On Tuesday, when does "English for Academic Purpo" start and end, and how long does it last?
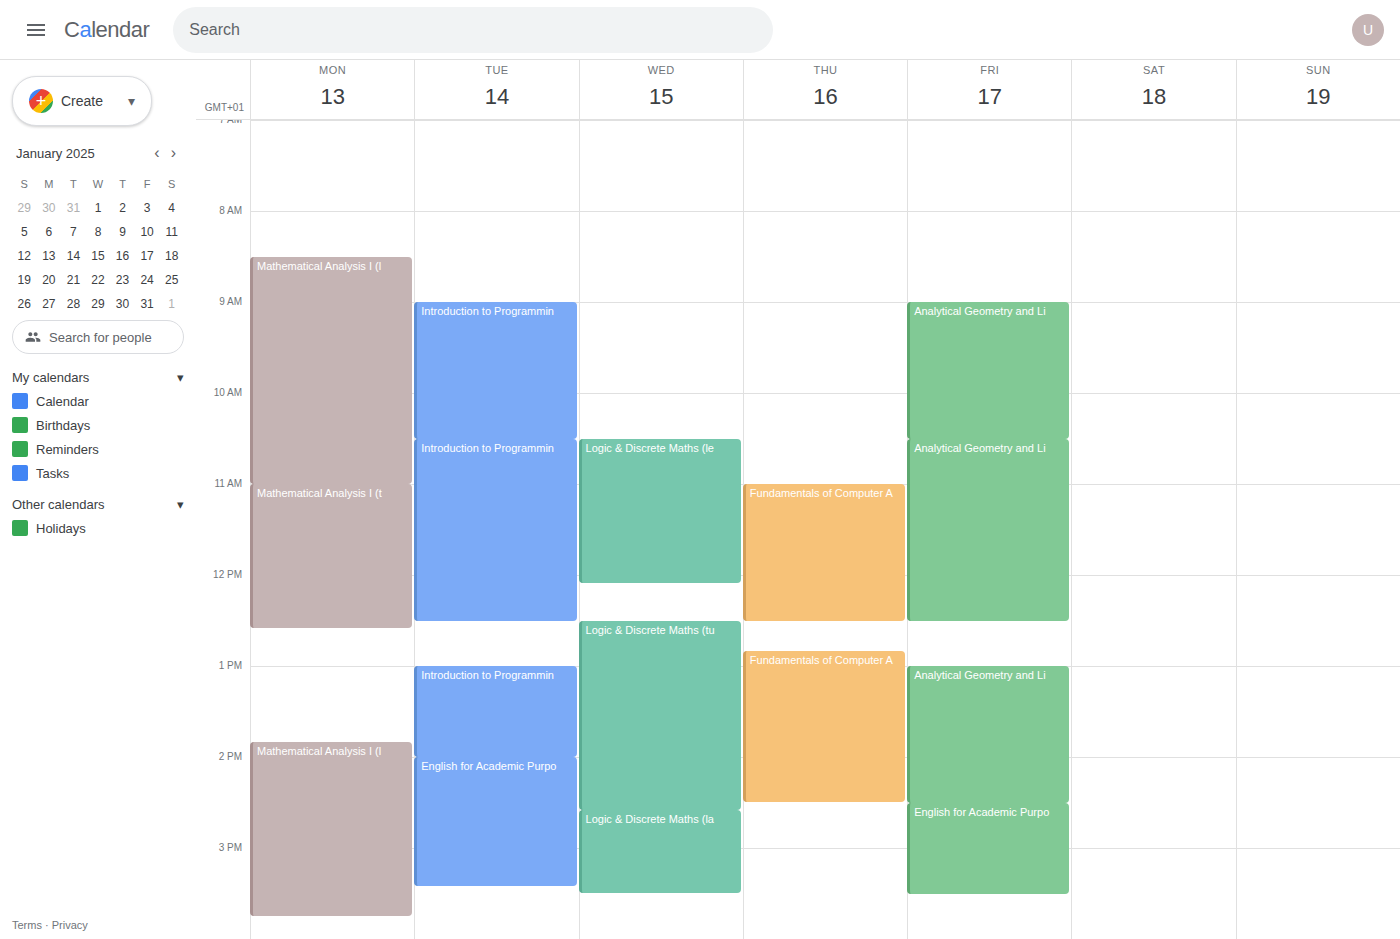
14:00 to 15:25, 1 hour 25 minutes